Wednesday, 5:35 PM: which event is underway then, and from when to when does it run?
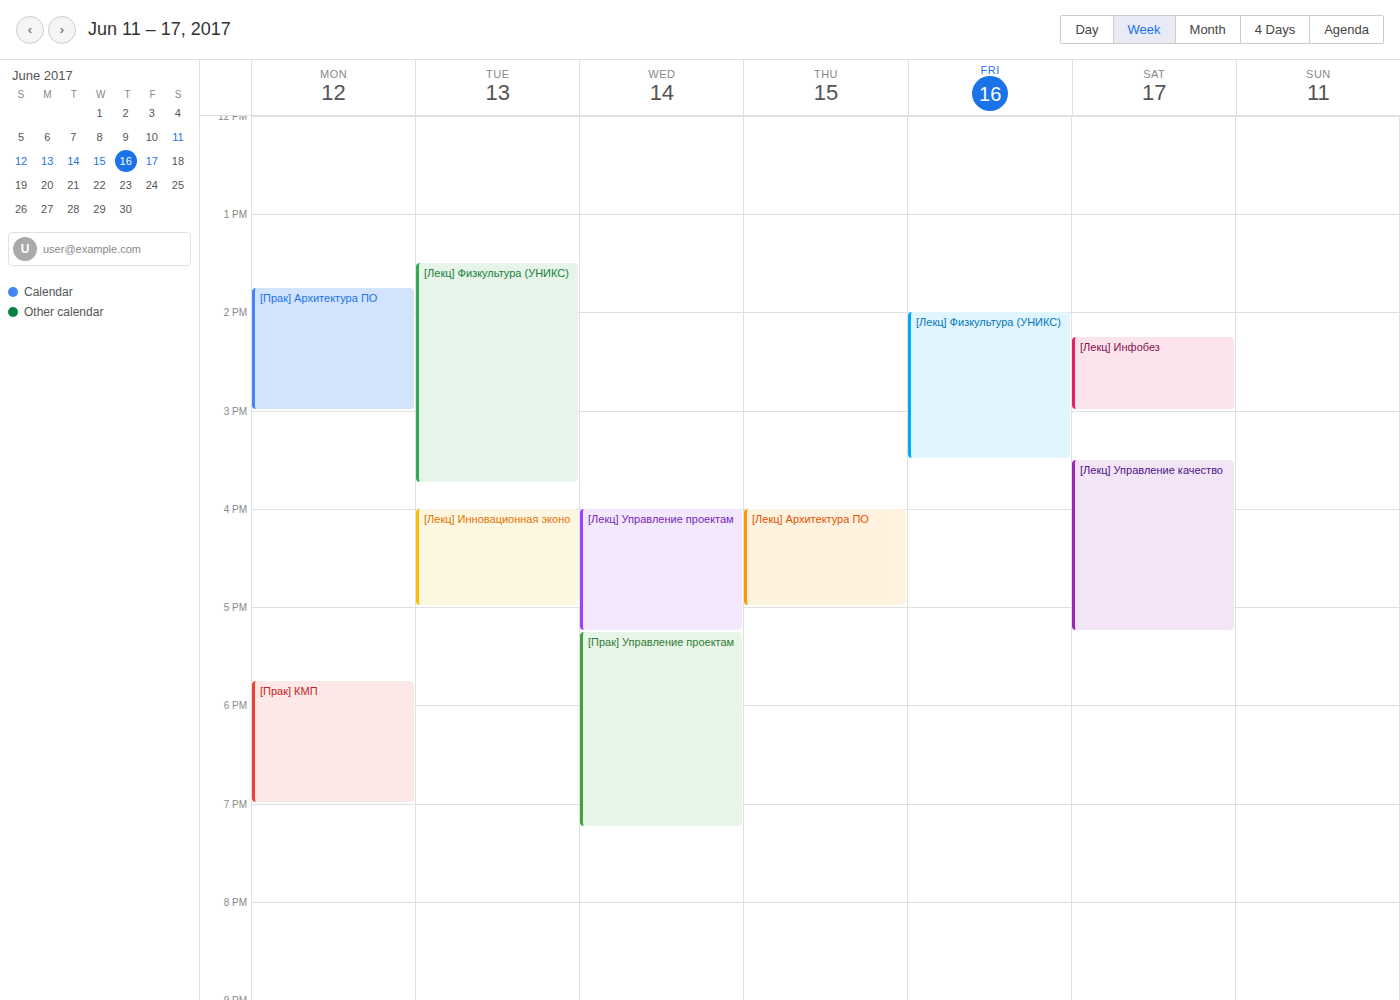
"[Прак] Управление проектам", 5:15 PM to 7:15 PM